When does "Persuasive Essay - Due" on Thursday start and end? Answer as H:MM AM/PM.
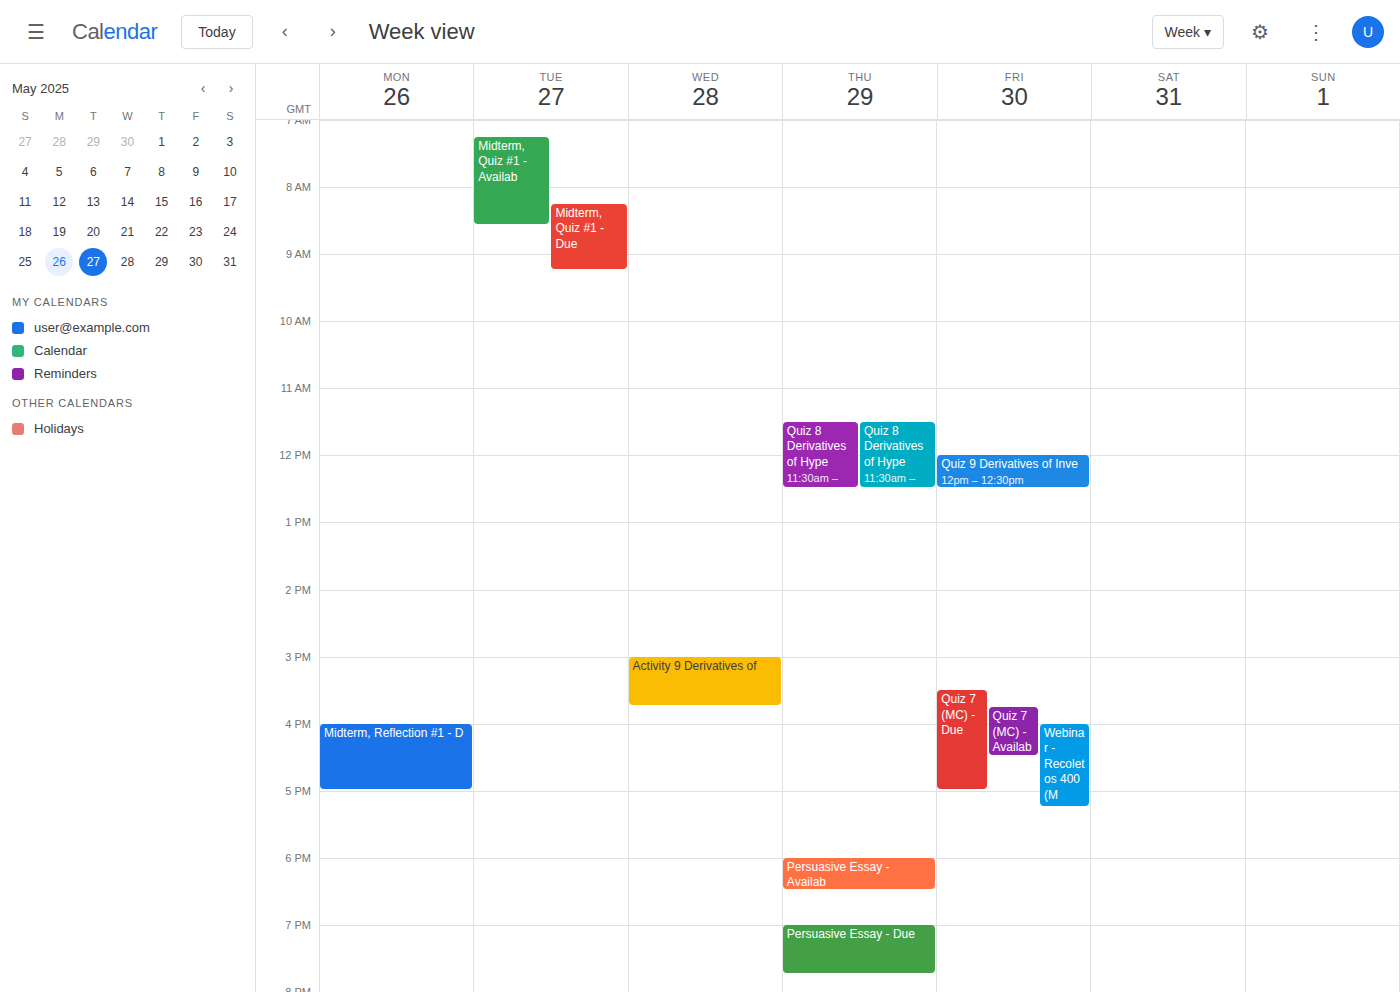
7:00 PM to 7:45 PM